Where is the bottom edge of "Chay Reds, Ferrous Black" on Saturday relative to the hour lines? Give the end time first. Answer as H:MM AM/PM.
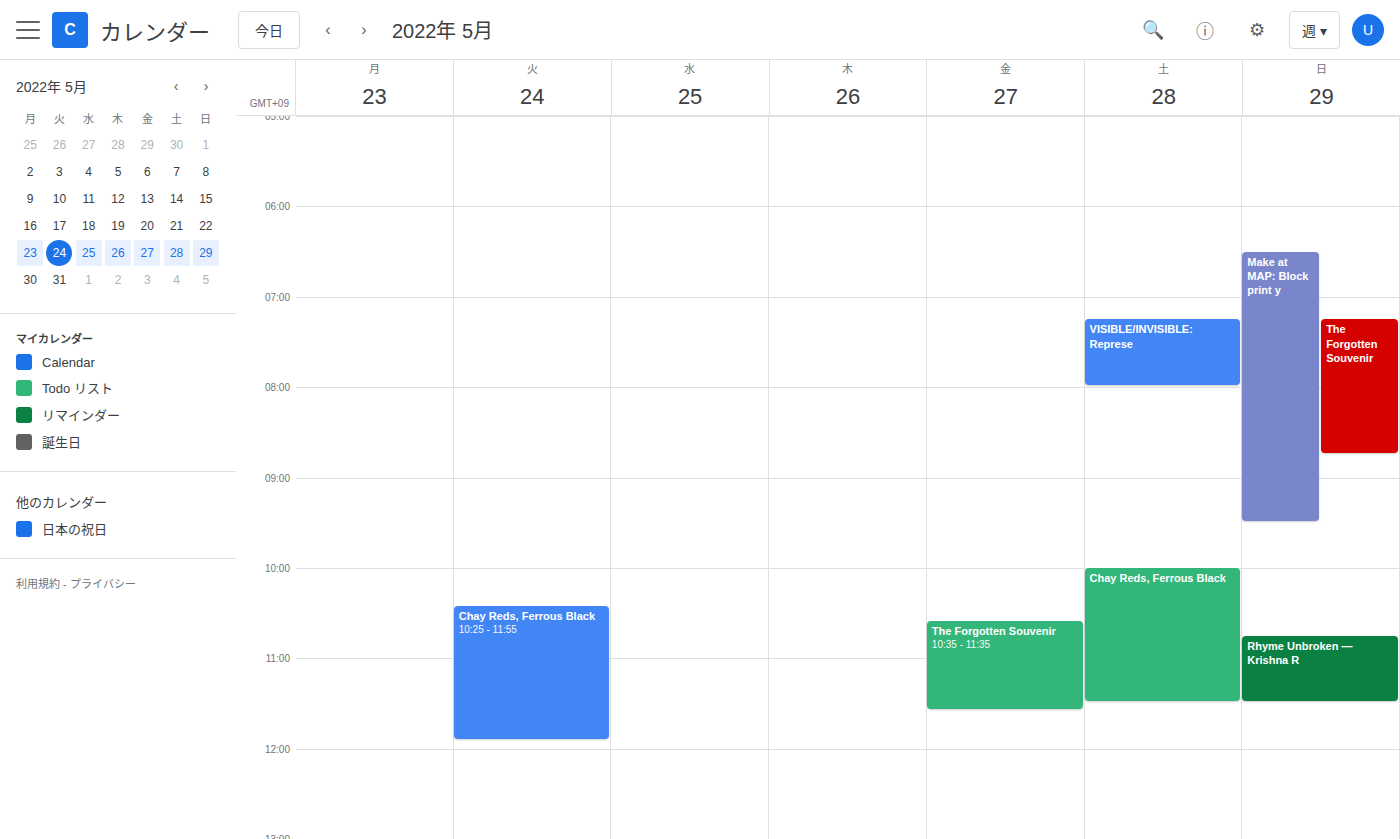
11:30 AM -- halfway between the 11 AM and 12 PM lines.